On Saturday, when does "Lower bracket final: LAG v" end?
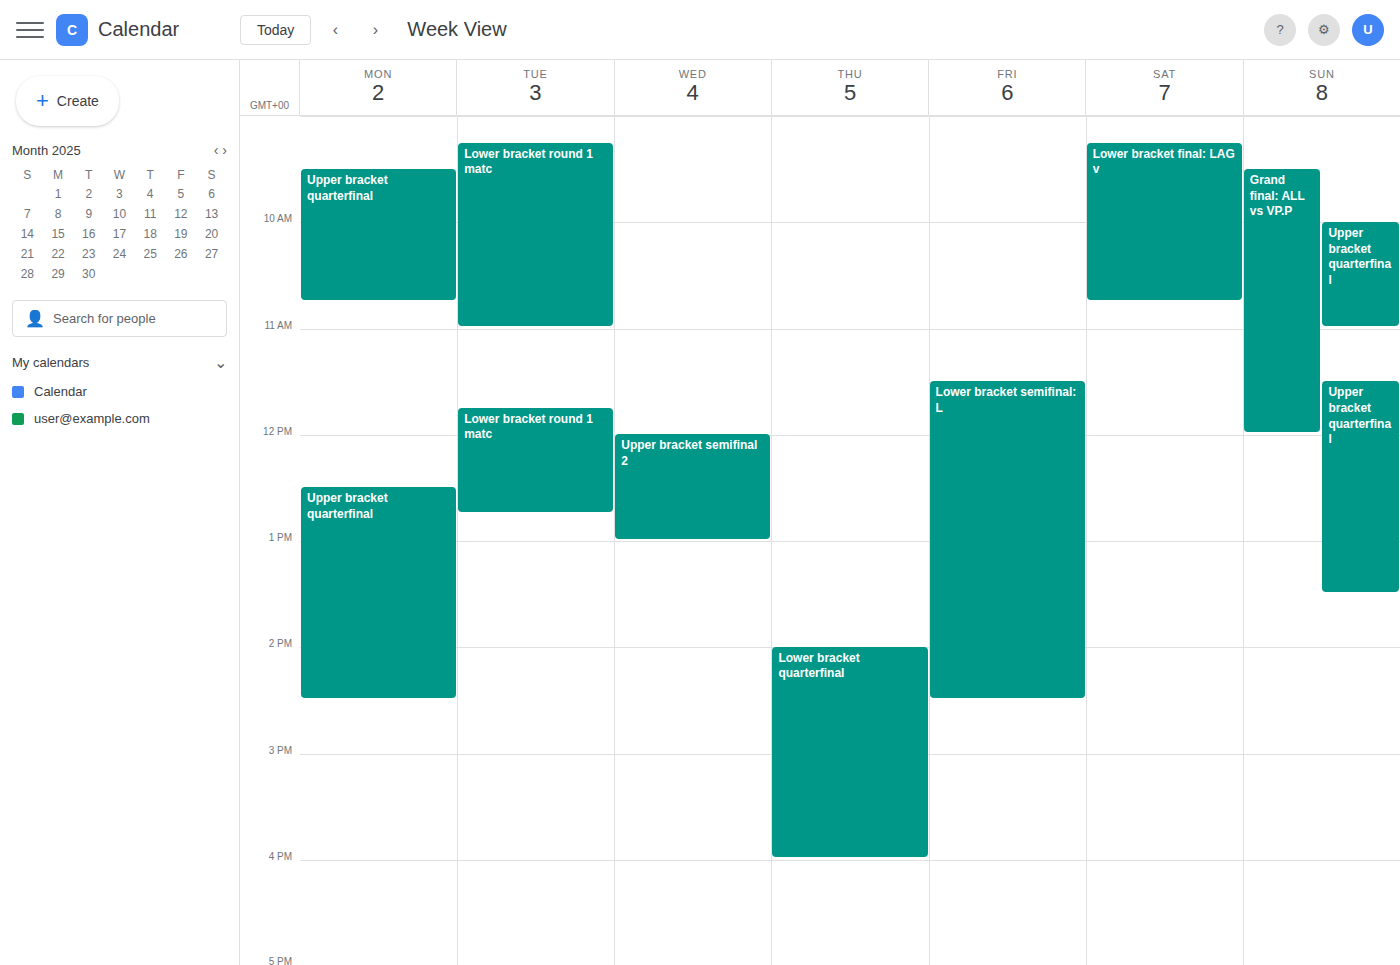
10:45 AM